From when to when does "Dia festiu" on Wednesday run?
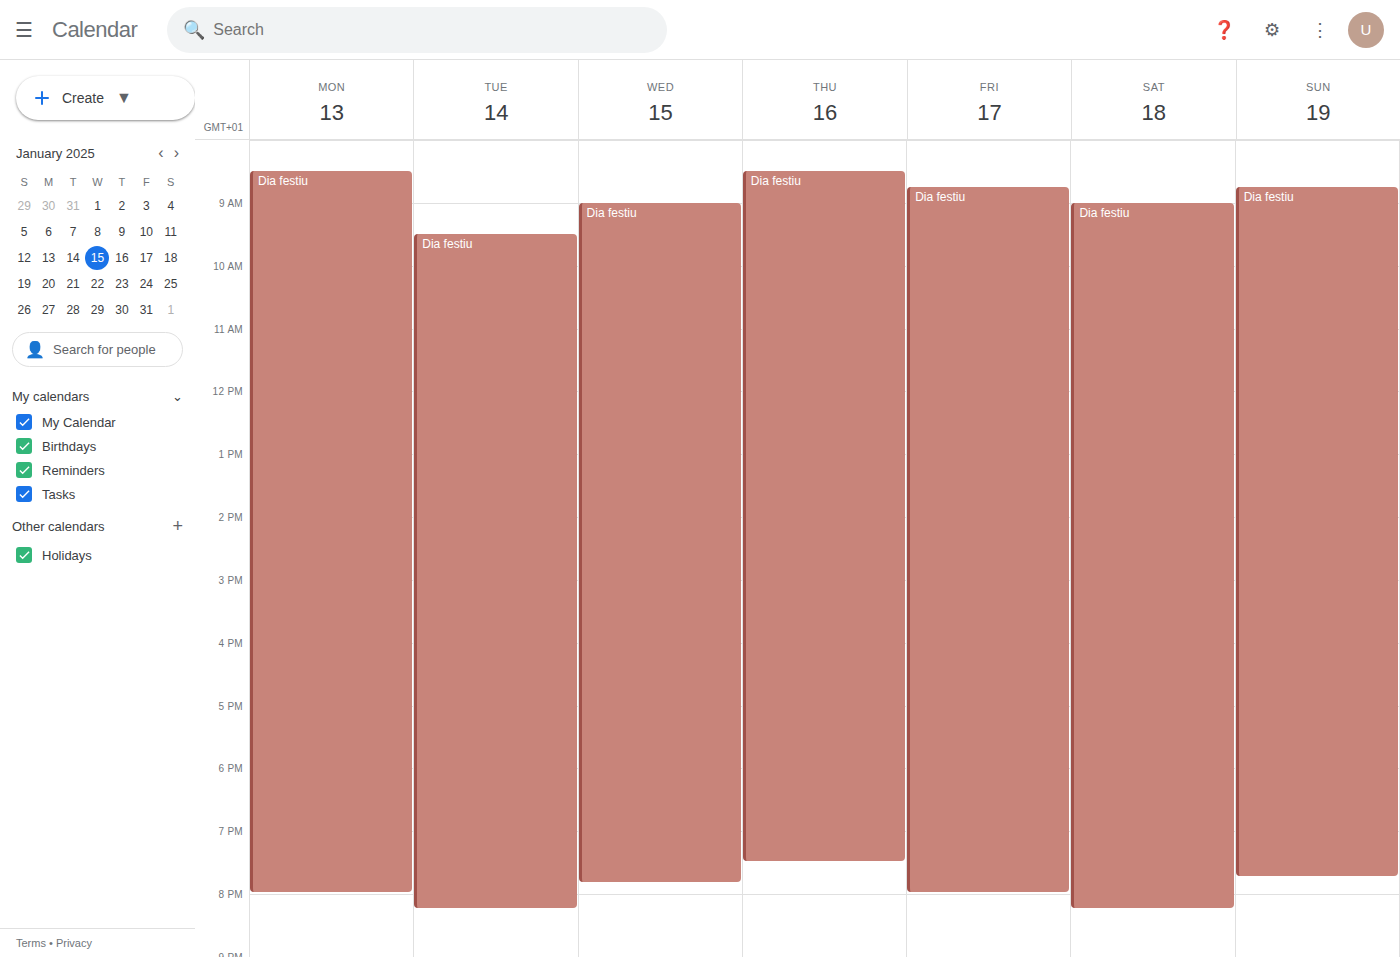
9:00 AM to 7:50 PM